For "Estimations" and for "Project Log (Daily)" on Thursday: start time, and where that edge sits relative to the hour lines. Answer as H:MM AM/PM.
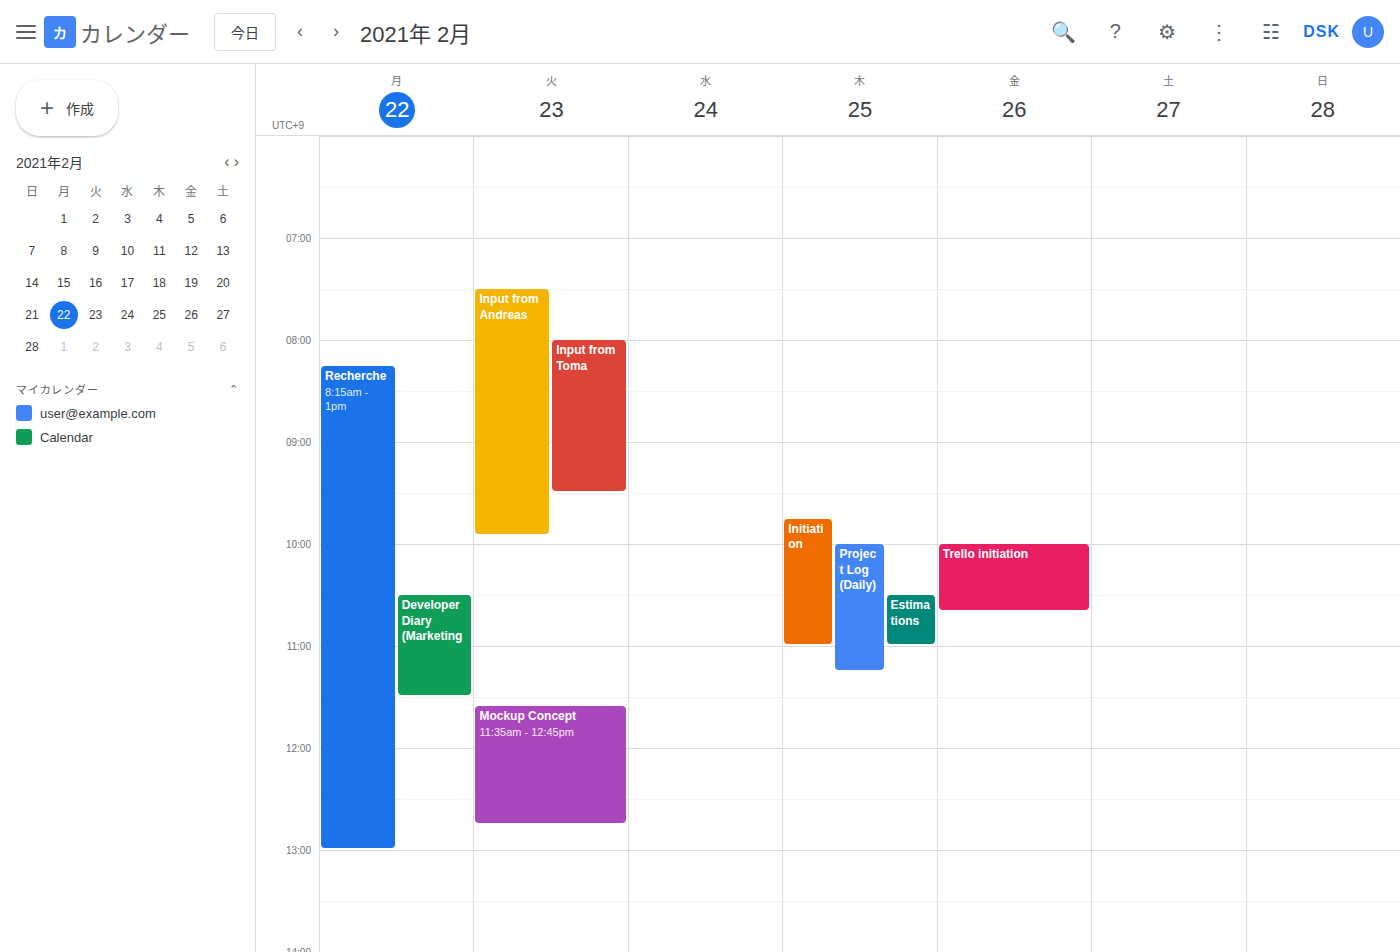
"Estimations": 10:30 AM, halfway between the 10 AM and 11 AM lines. "Project Log (Daily)": 10:00 AM, exactly on the 10 AM line.